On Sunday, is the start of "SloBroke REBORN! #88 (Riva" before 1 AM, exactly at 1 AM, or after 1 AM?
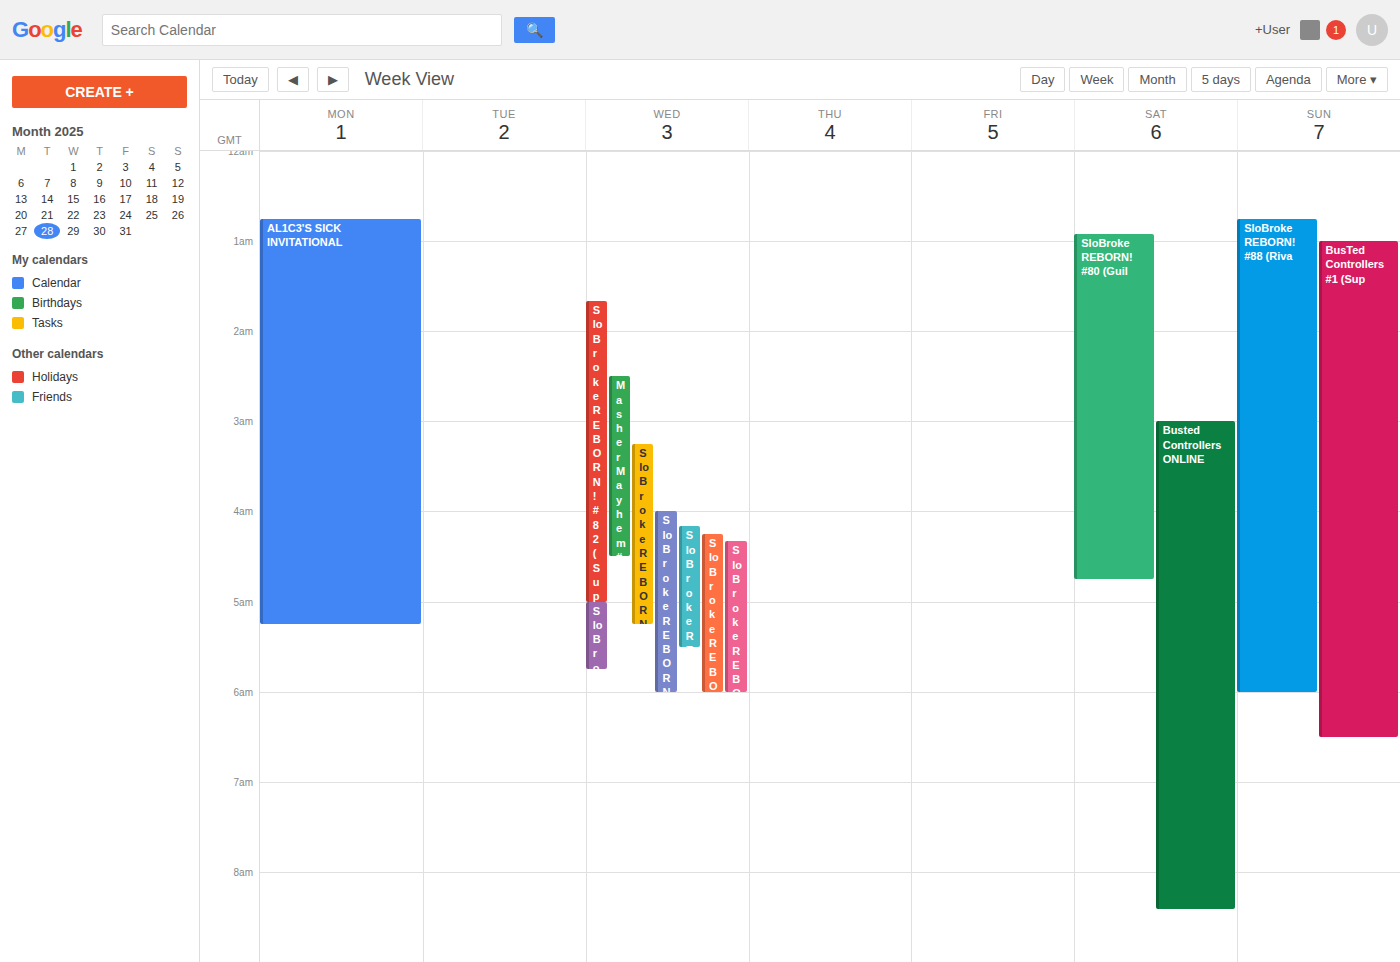
12:45 AM -- before 1 AM, 15 minutes above the 1 AM line.